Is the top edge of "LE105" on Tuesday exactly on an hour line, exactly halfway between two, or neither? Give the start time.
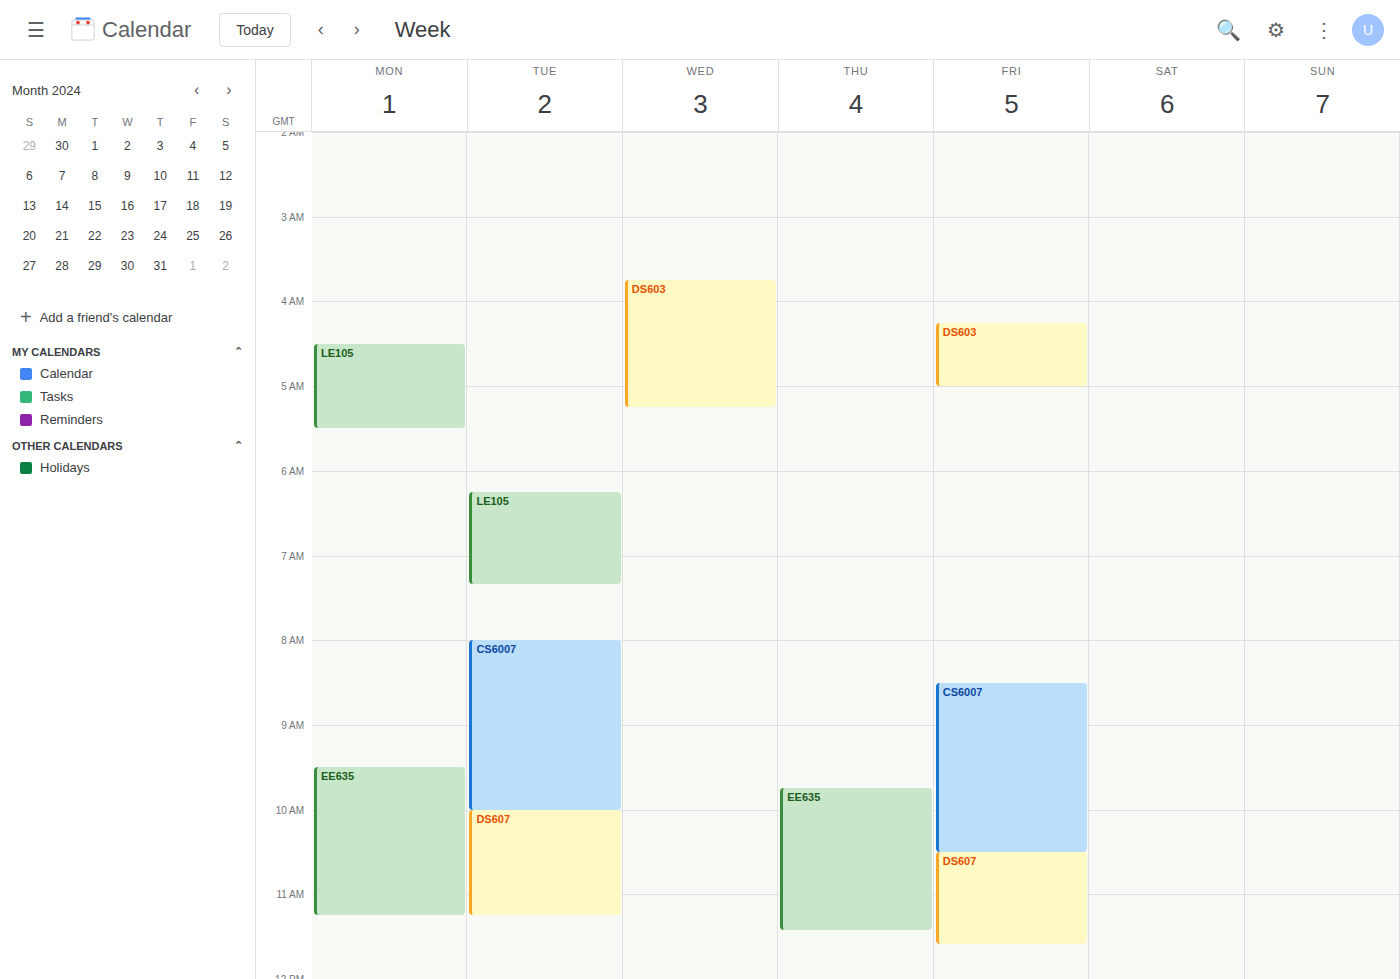
6:15 AM -- neither: a quarter of the way from the 6 AM line to the 7 AM line.